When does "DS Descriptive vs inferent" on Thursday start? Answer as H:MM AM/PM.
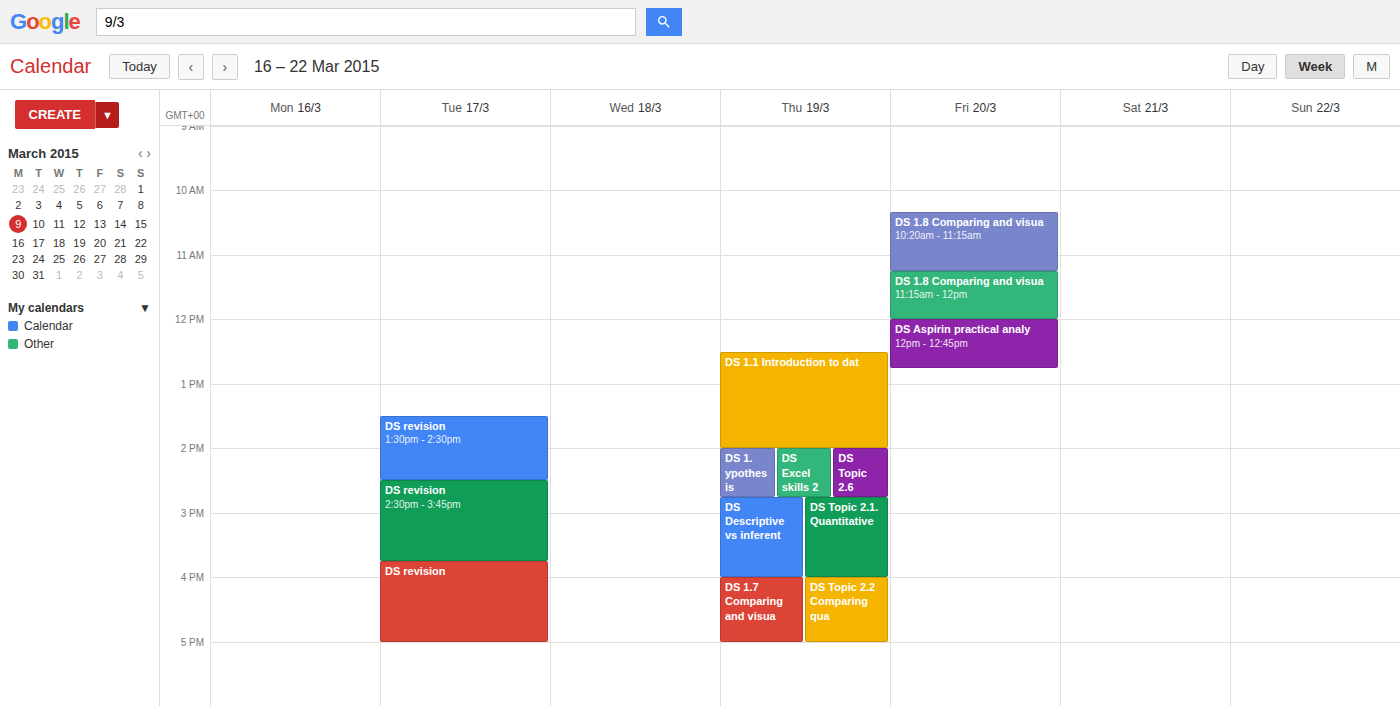
2:45 PM